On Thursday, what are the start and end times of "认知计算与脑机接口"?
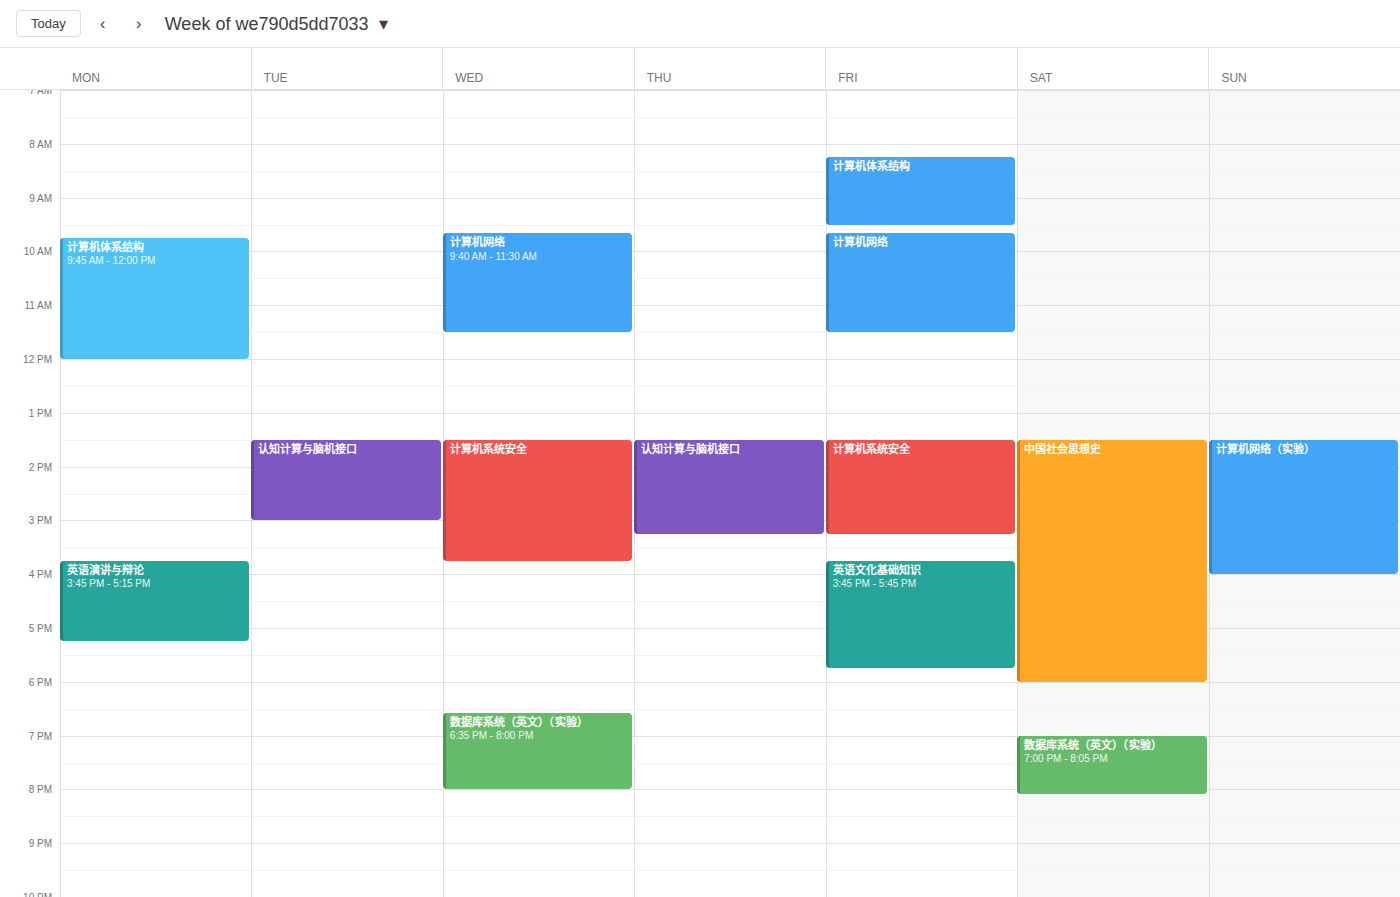
1:30 PM to 3:15 PM